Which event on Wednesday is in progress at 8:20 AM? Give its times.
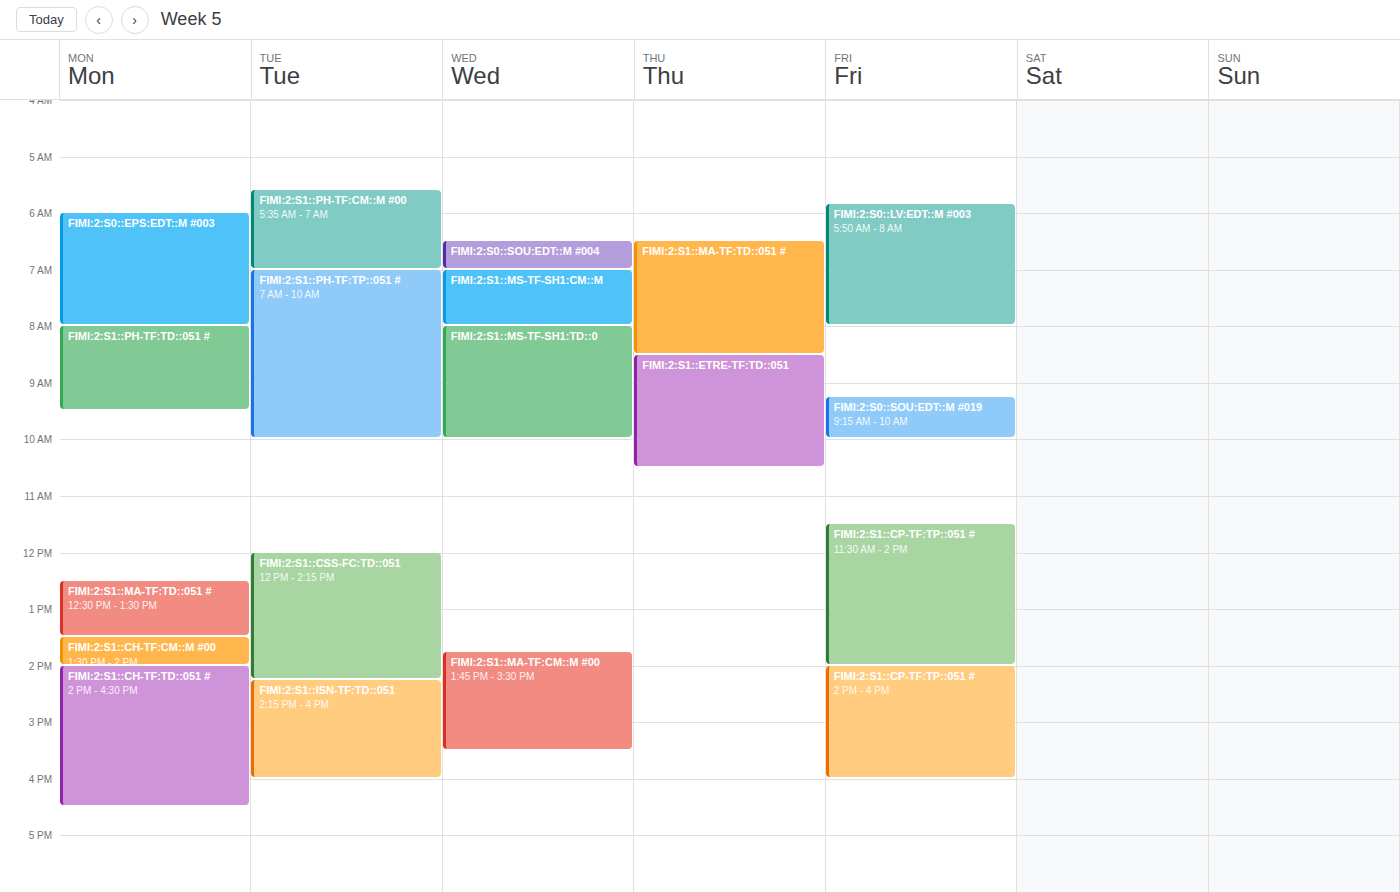
"FIMI:2:S1::MS-TF-SH1:TD::0", 8:00 AM to 10:00 AM